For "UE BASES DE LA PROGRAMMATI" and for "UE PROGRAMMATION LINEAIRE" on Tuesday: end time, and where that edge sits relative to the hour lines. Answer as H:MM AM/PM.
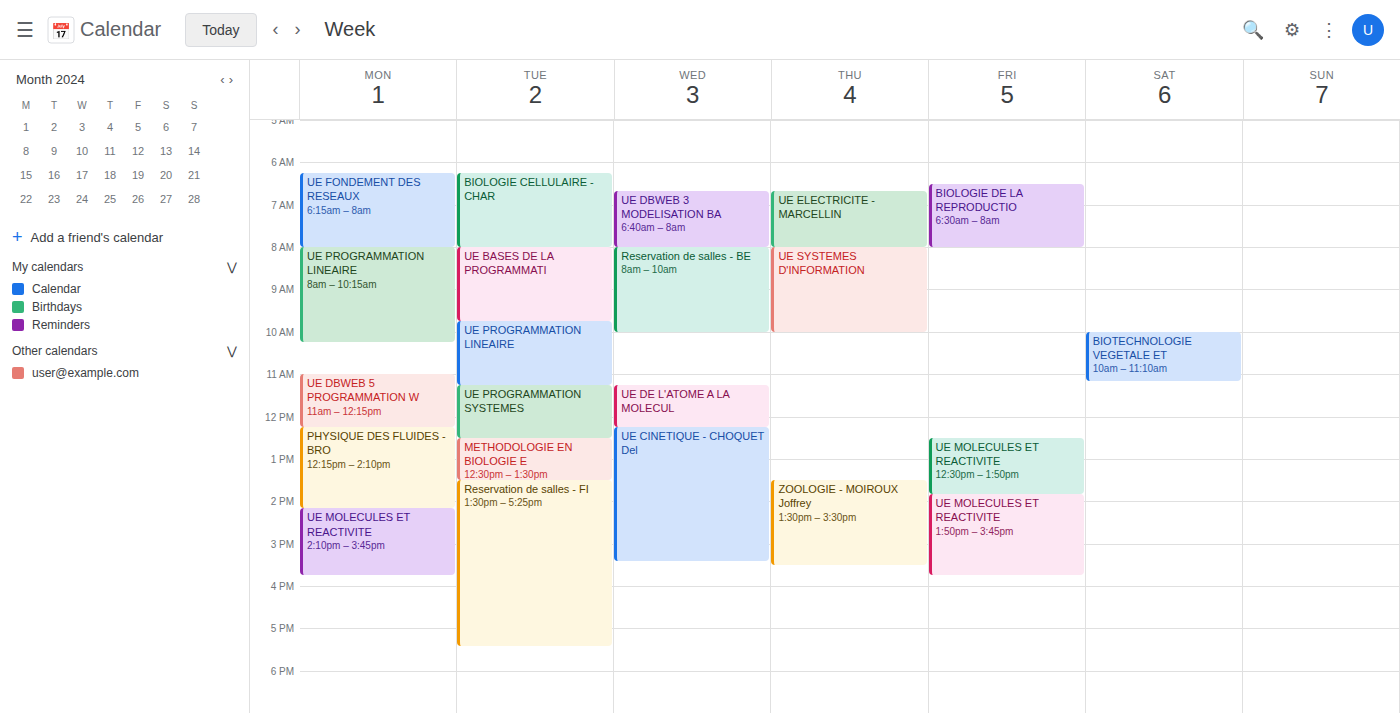
"UE BASES DE LA PROGRAMMATI": 9:45 AM, neither: three quarters of the way from the 9 AM line to the 10 AM line. "UE PROGRAMMATION LINEAIRE": 11:15 AM, neither: a quarter of the way from the 11 AM line to the 12 PM line.